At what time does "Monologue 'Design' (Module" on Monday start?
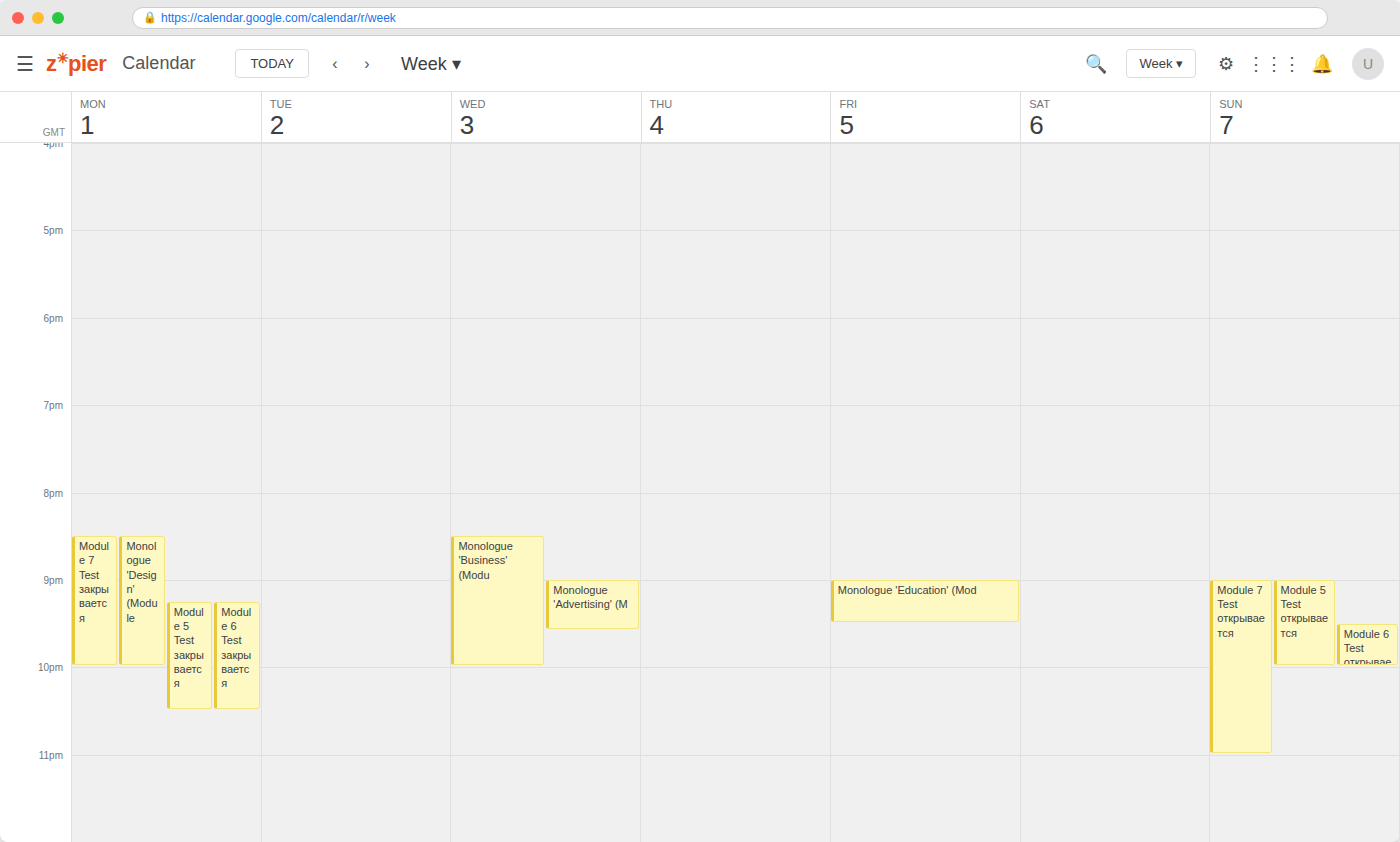
8:30 PM